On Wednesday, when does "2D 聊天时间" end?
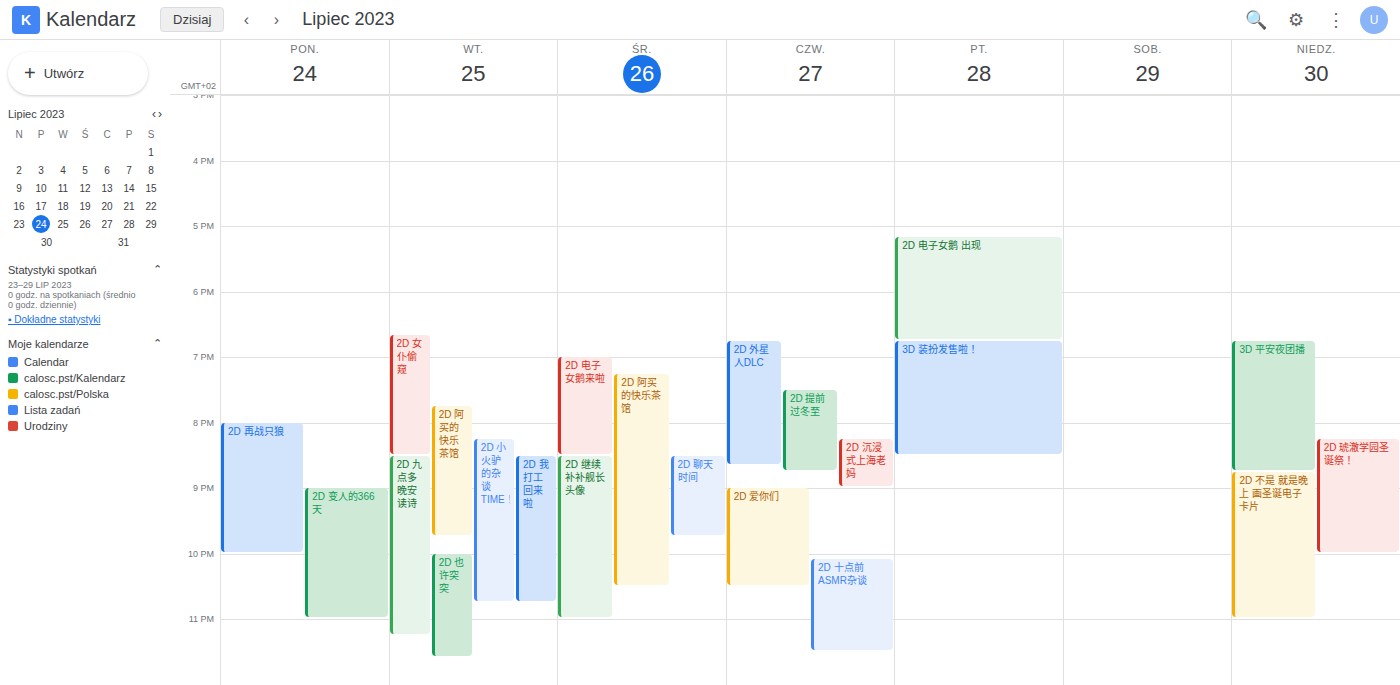
21:45